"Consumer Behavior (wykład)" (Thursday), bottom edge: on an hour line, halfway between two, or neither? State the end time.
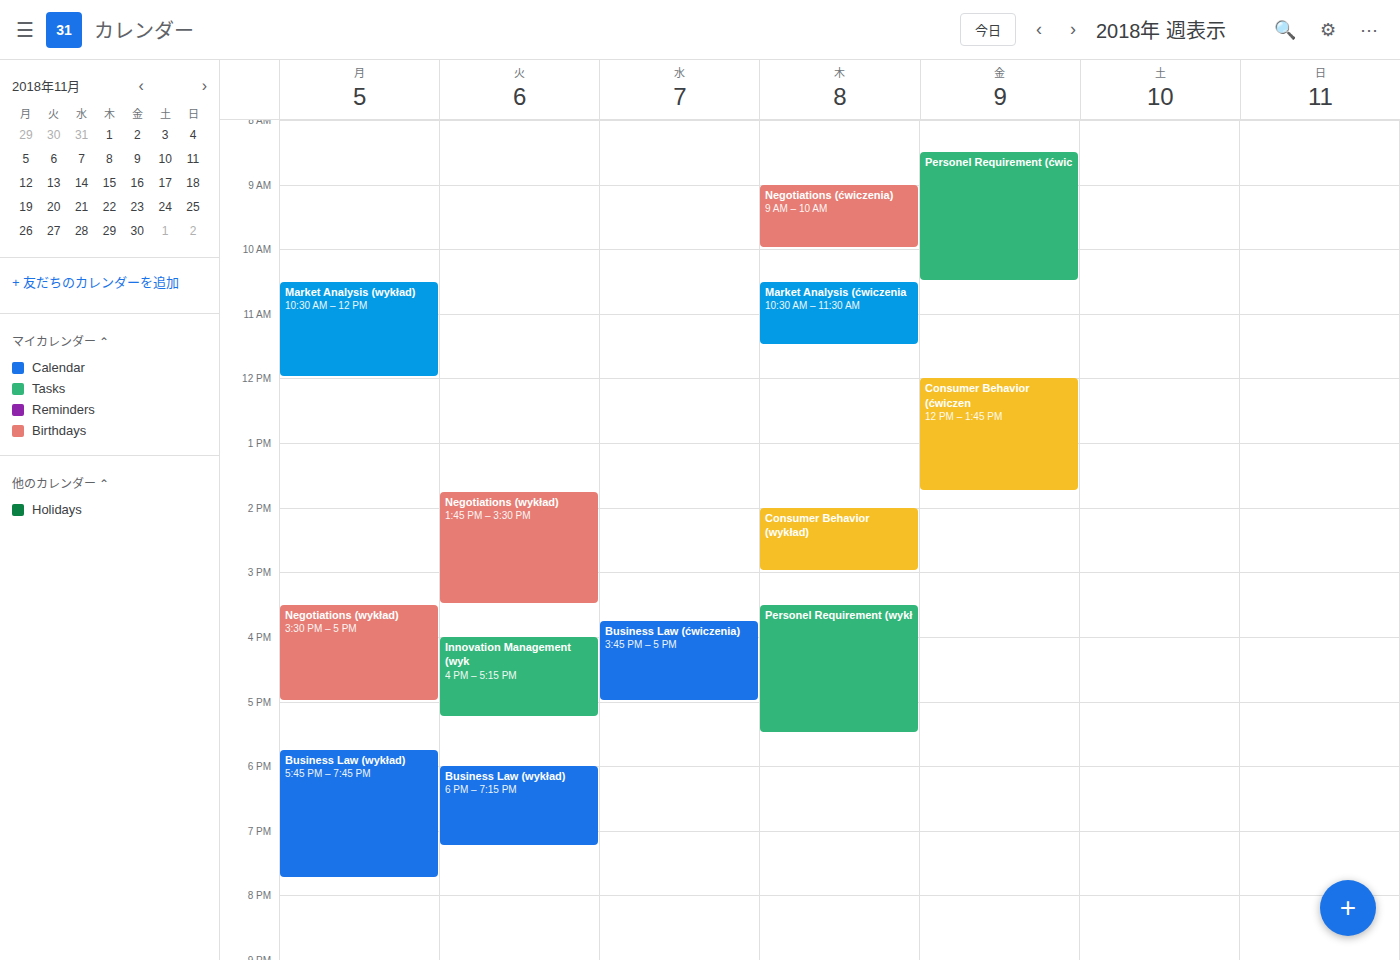
3:00 PM -- exactly on the 3 PM line.